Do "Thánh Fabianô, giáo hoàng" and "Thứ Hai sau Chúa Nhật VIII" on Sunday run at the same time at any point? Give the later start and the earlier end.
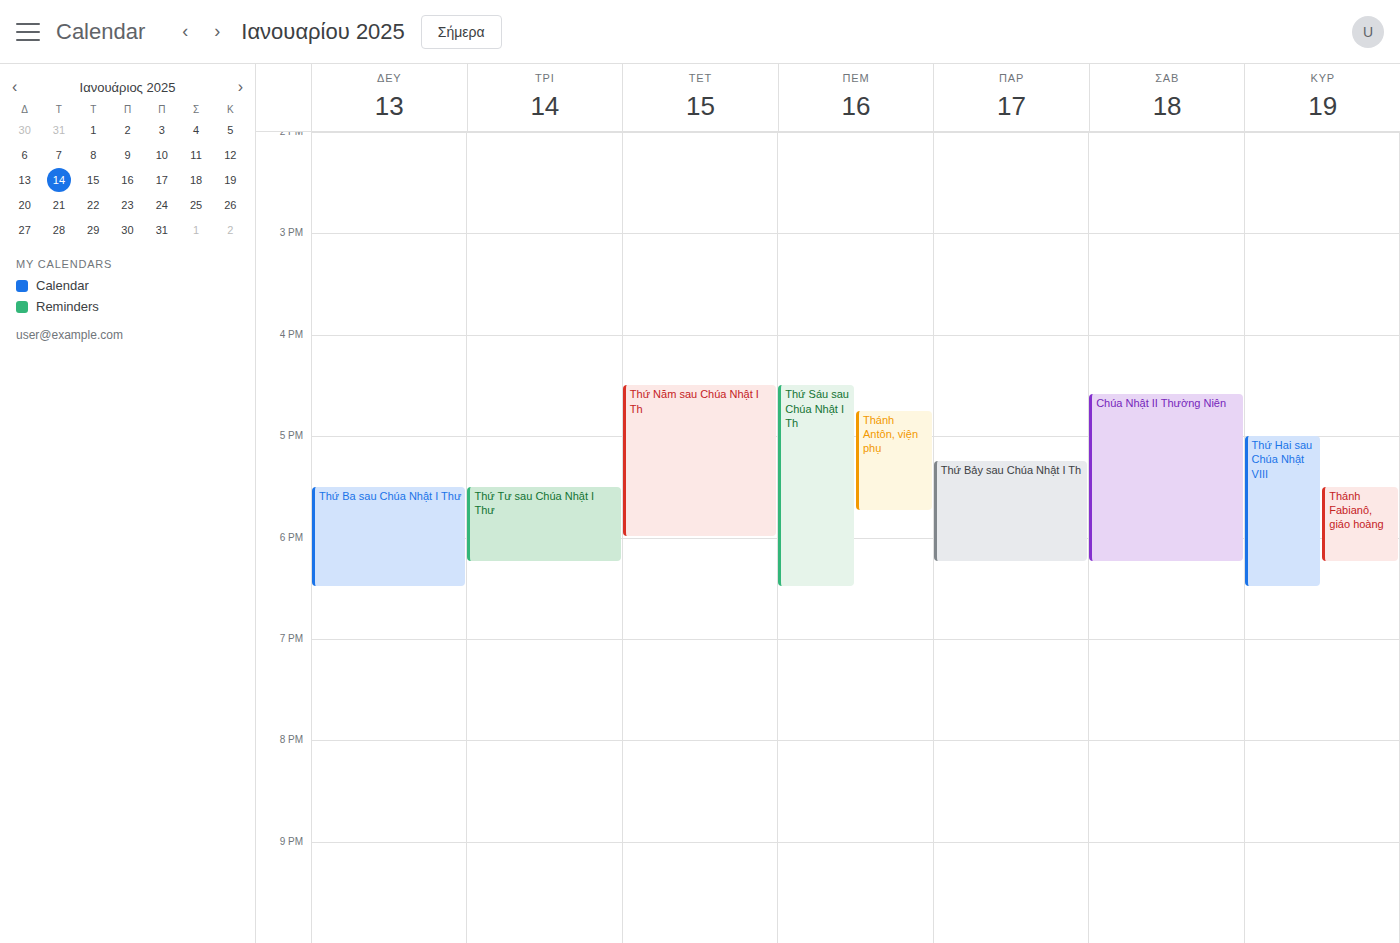
"Thánh Fabianô, giáo hoàng" runs 5:30 PM to 6:15 PM, inside "Thứ Hai sau Chúa Nhật VIII" -- they overlap.